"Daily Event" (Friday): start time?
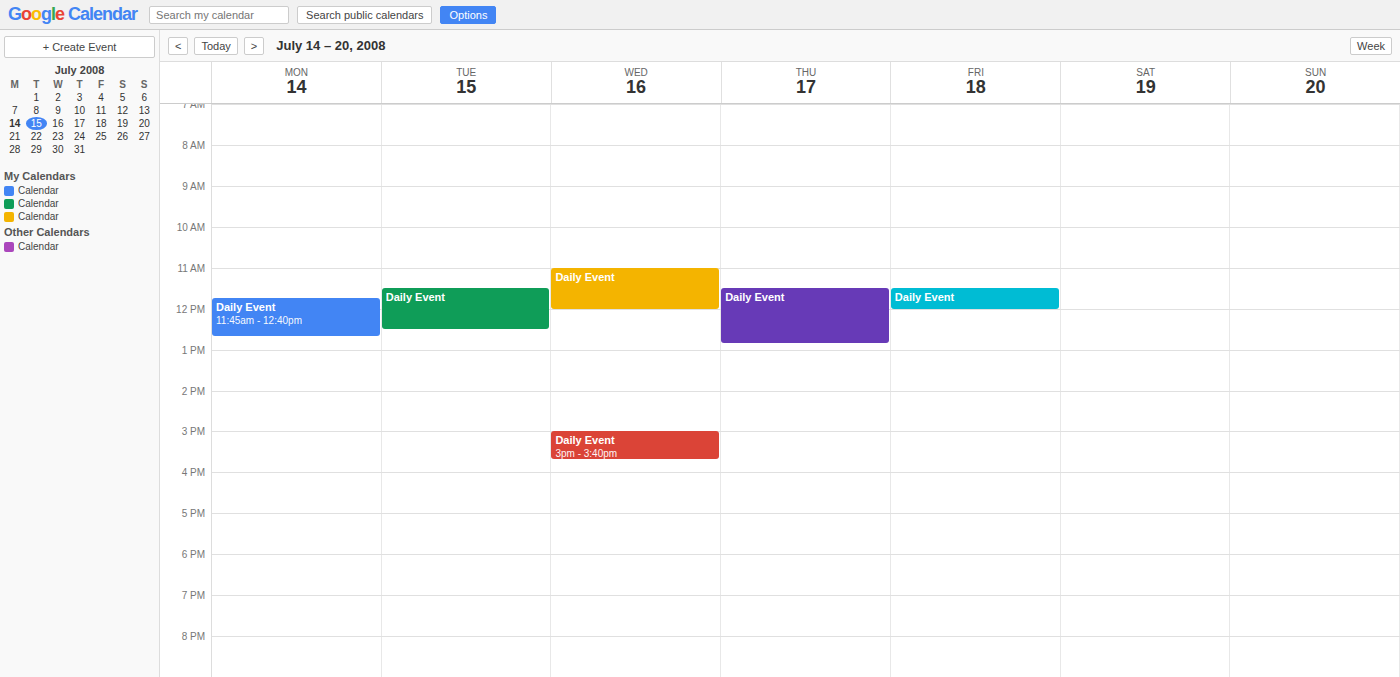
11:30 AM